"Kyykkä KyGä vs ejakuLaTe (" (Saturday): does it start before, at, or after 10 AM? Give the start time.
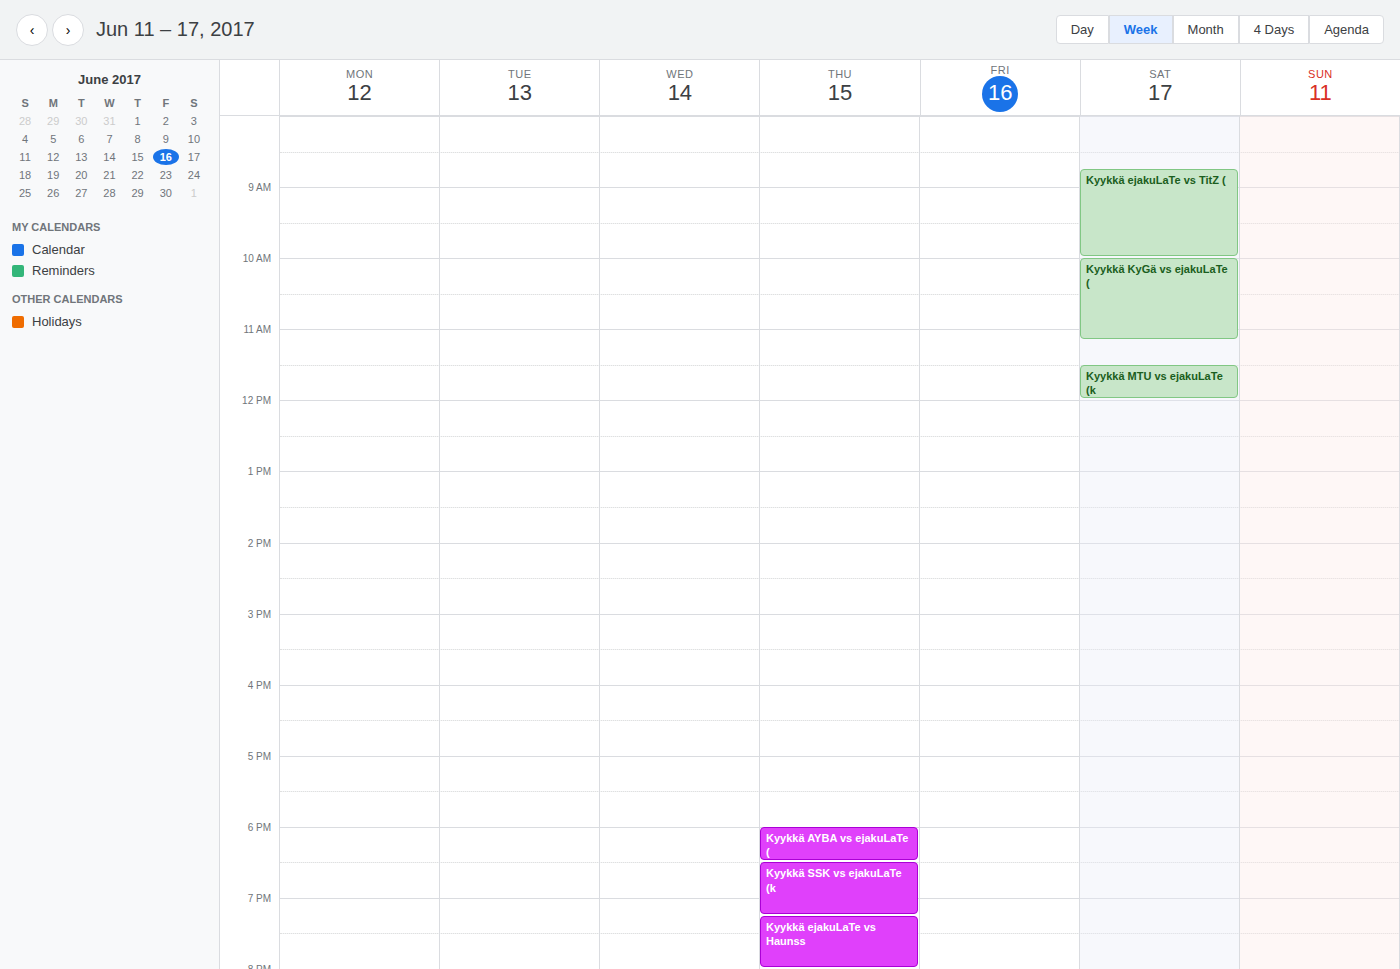
10:00 AM -- exactly at 10 AM, on the 10 AM line.